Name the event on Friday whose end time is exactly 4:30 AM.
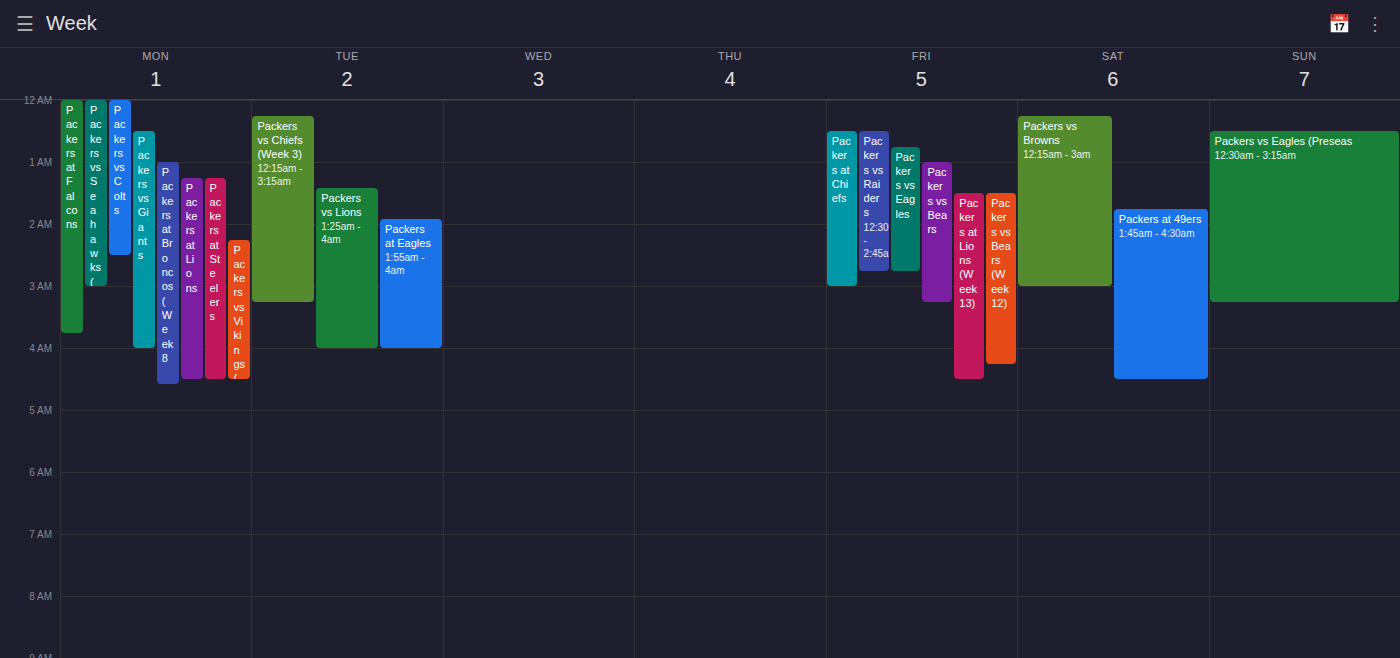
"Packers at Lions (Week 13)"